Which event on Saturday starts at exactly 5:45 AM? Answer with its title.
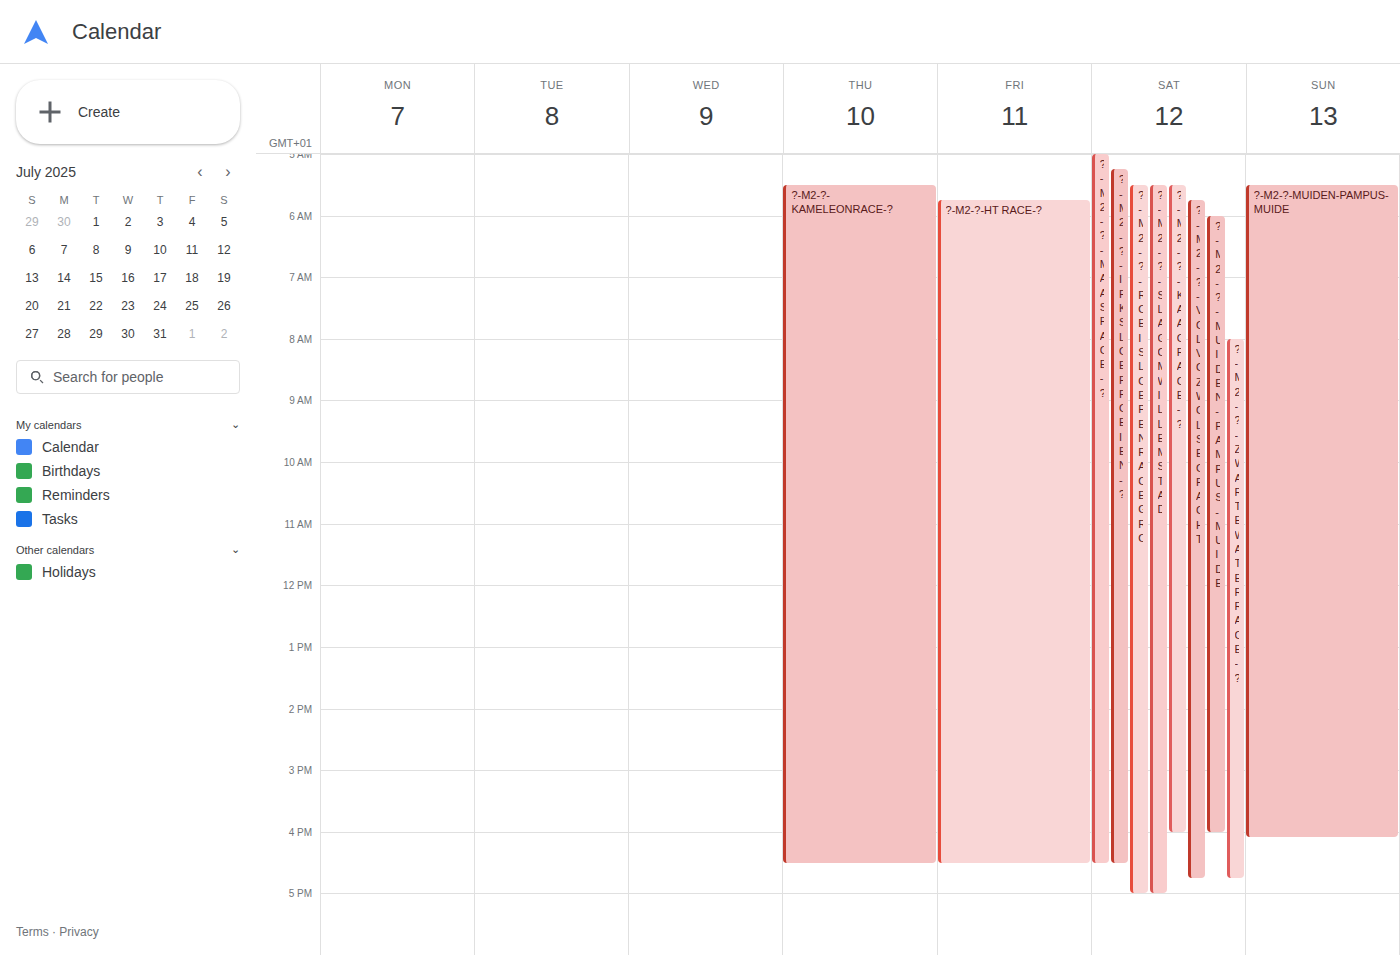
"?-M2-?-VOLVO ZWOLSE GRACHT"